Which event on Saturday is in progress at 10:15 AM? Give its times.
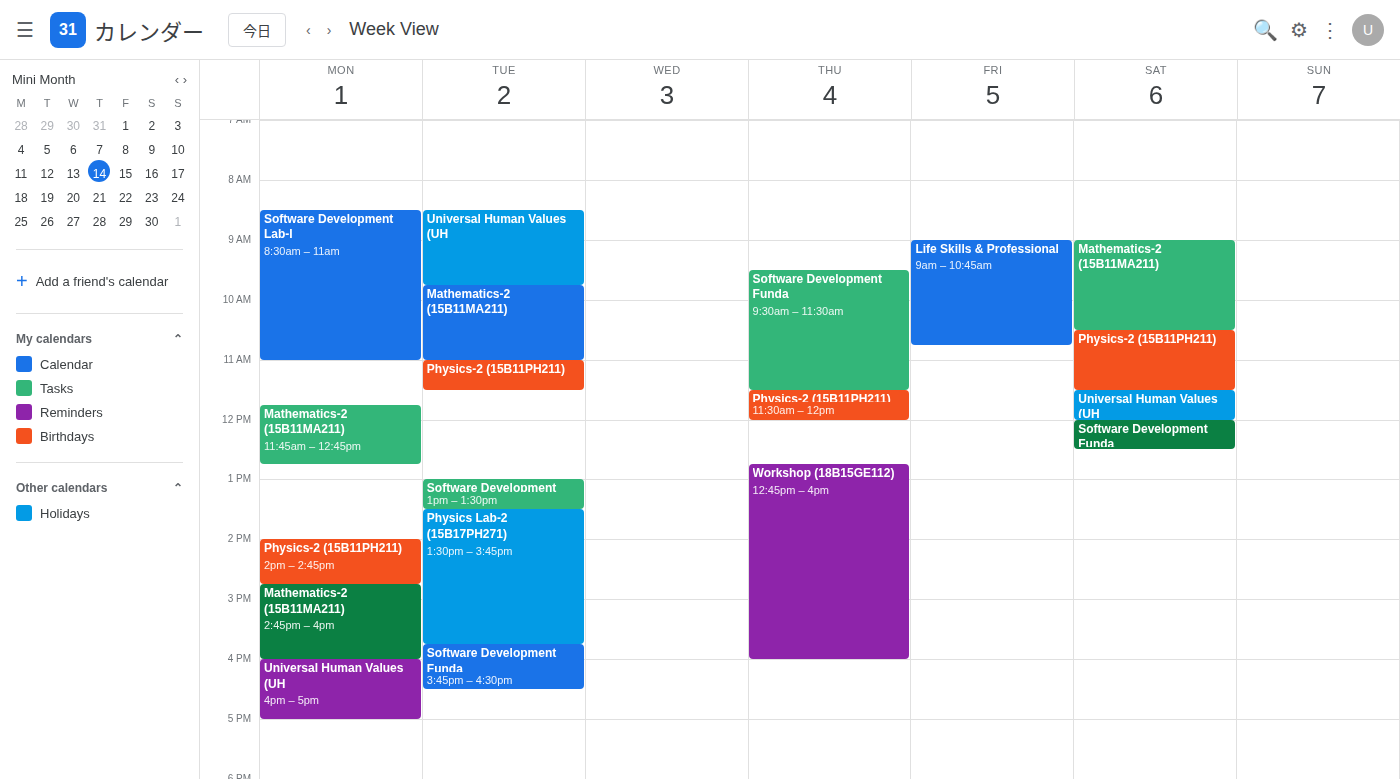
"Mathematics-2 (15B11MA211)", 9:00 AM to 10:30 AM